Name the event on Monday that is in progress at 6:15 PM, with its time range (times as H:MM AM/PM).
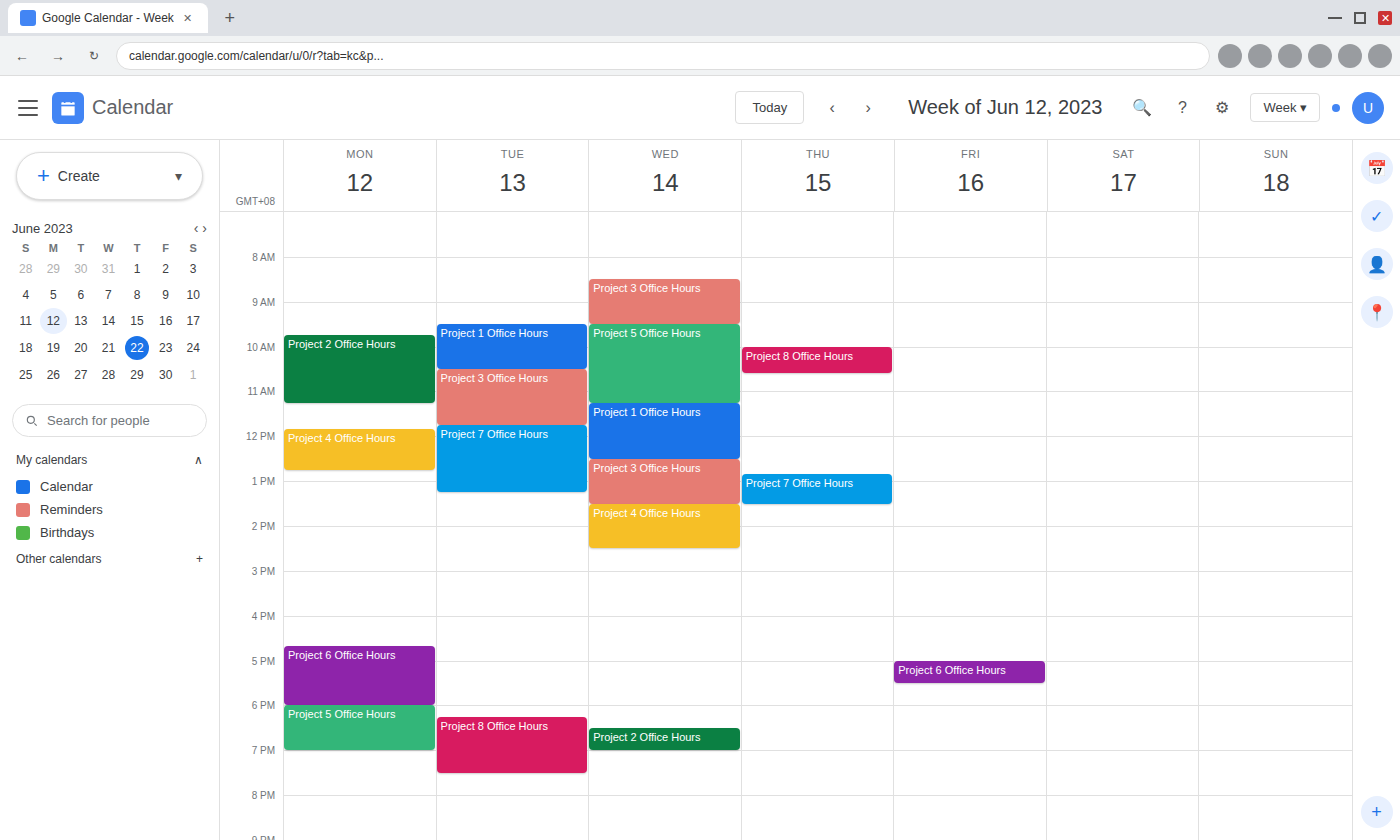
"Project 5 Office Hours", 6:00 PM to 7:00 PM